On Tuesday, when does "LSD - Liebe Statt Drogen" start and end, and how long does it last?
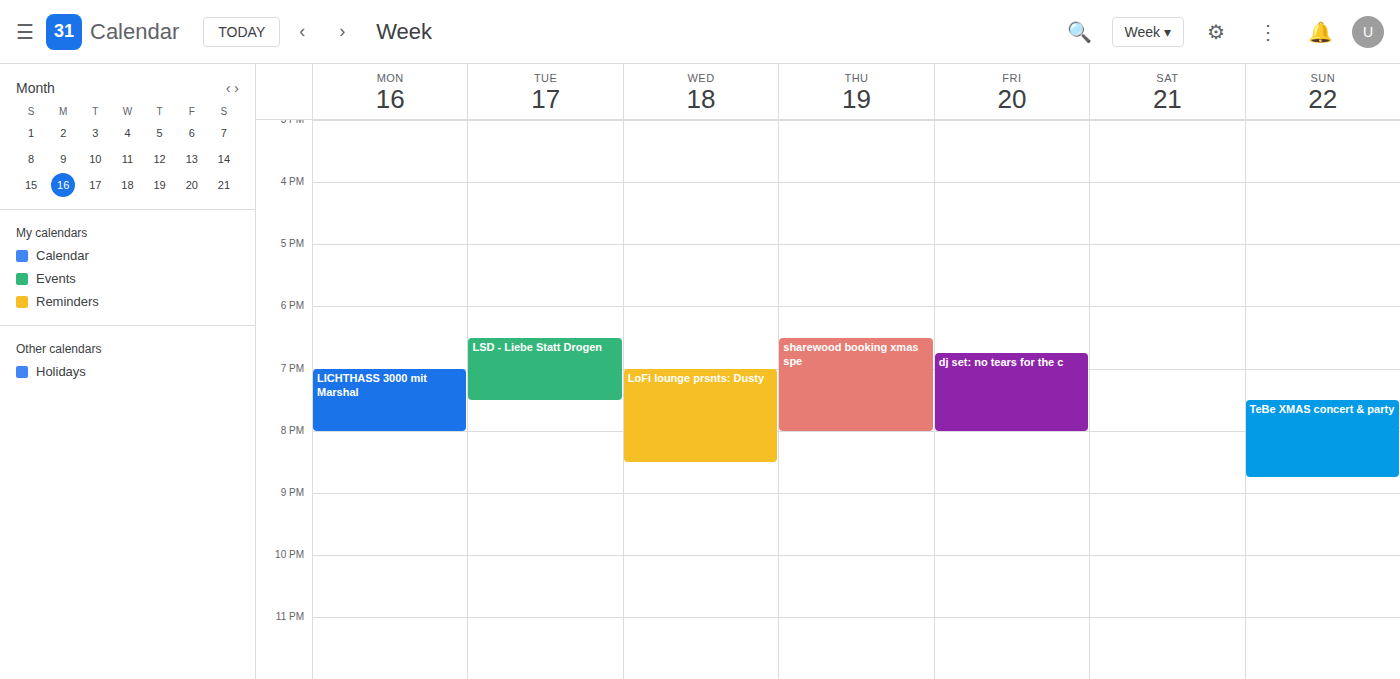
6:30 PM to 7:30 PM, 1 hour